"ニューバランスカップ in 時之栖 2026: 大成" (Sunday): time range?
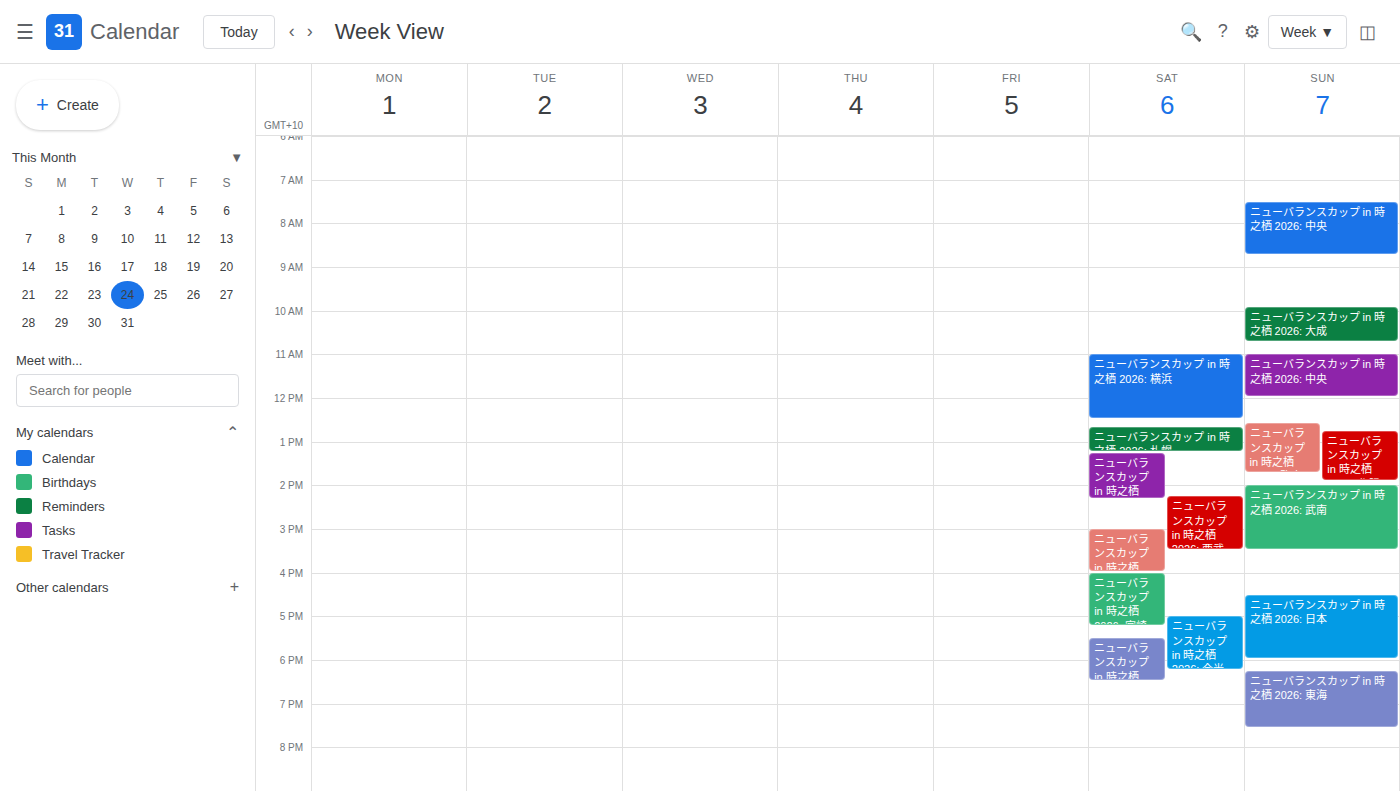
9:55 AM to 10:45 AM